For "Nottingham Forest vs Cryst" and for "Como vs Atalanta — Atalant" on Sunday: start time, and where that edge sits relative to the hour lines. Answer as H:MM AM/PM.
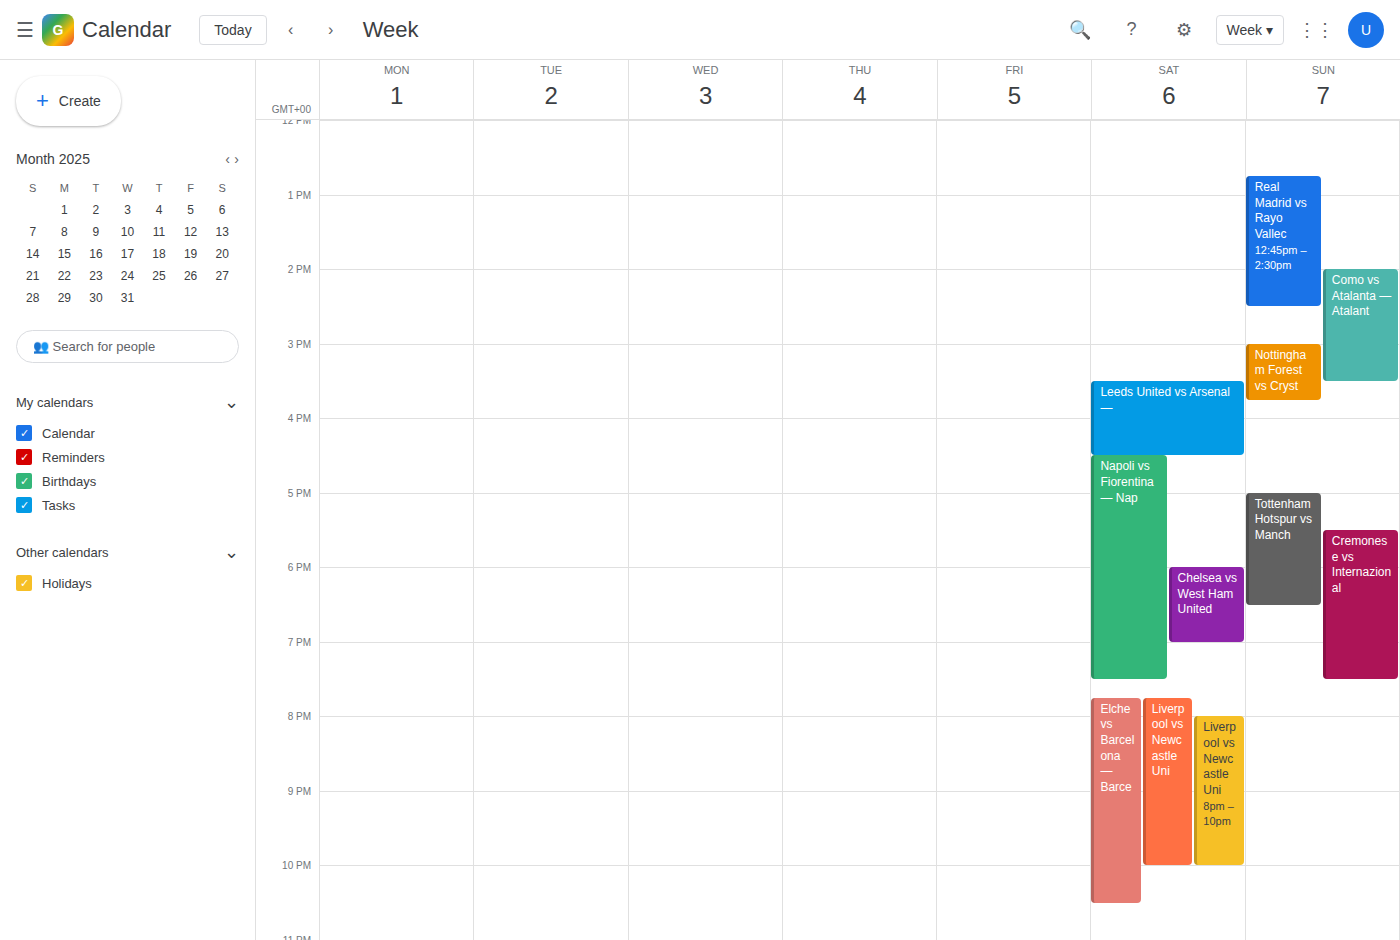
"Nottingham Forest vs Cryst": 3:00 PM, exactly on the 3 PM line. "Como vs Atalanta — Atalant": 2:00 PM, exactly on the 2 PM line.